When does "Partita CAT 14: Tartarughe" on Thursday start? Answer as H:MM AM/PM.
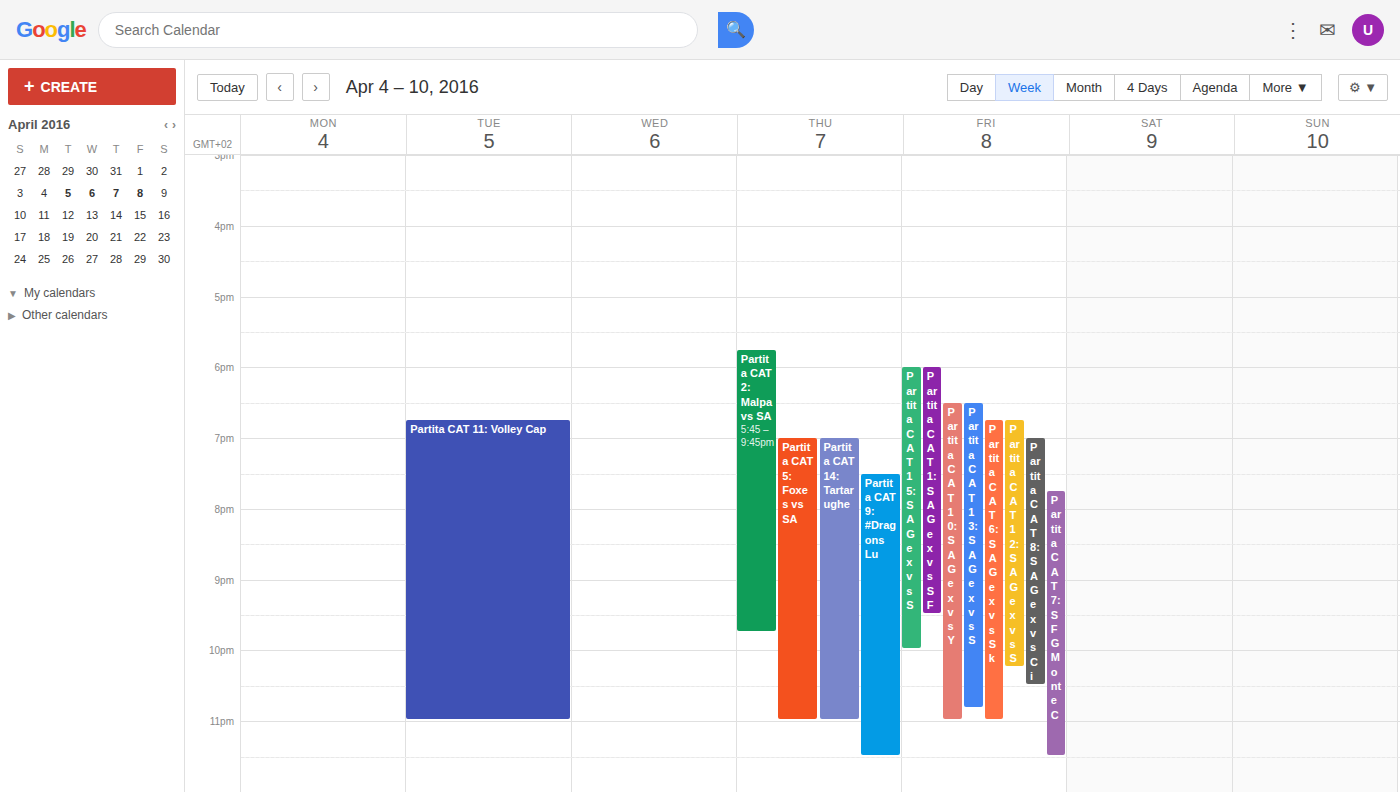
7:00 PM